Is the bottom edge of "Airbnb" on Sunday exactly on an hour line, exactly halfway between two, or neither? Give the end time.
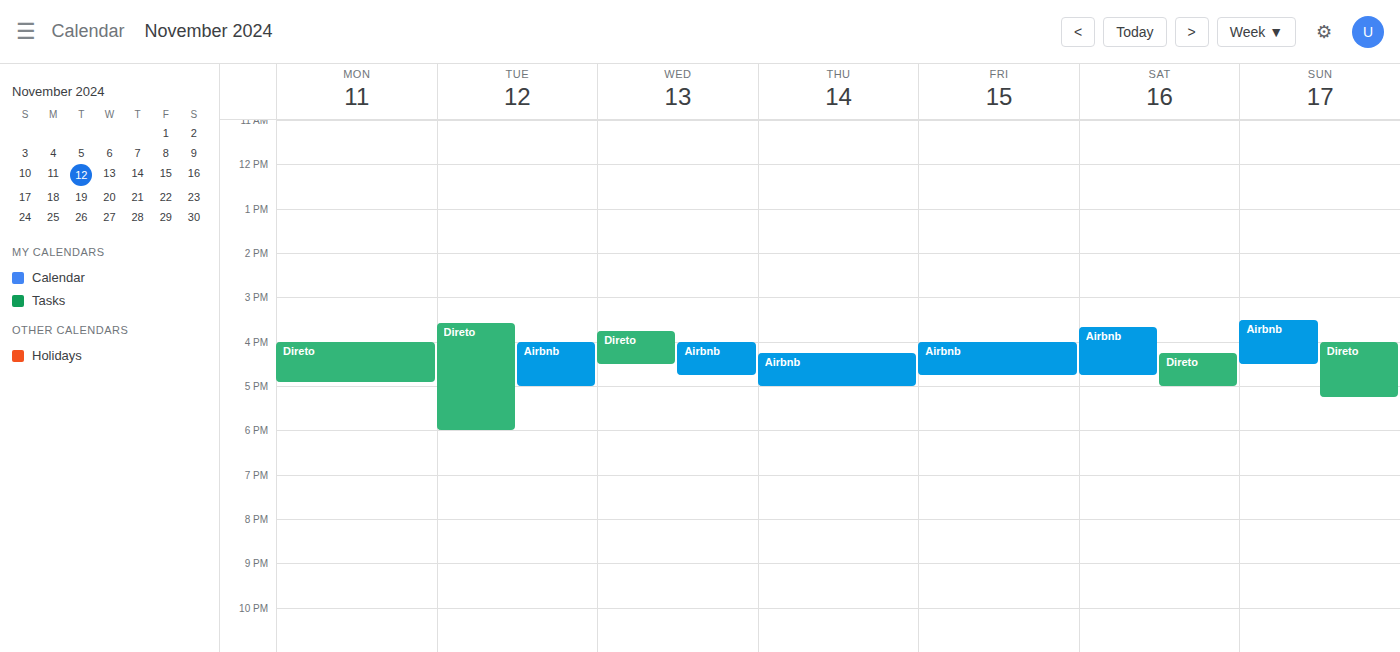
4:30 PM -- halfway between the 4 PM and 5 PM lines.